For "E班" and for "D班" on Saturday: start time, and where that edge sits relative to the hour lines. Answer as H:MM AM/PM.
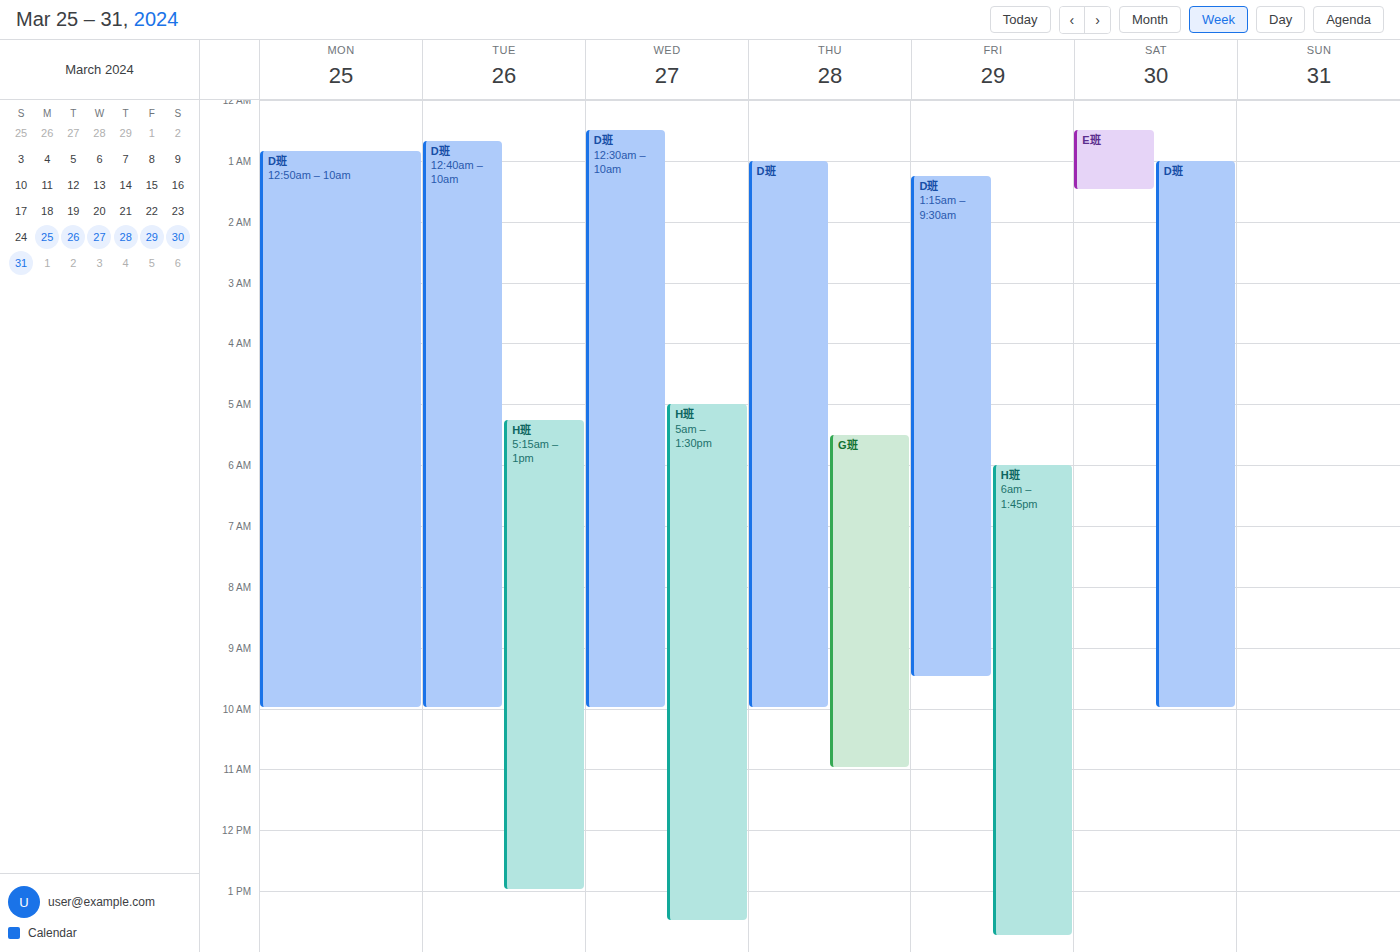
"E班": 12:30 AM, halfway between the 12 AM and 1 AM lines. "D班": 1:00 AM, exactly on the 1 AM line.